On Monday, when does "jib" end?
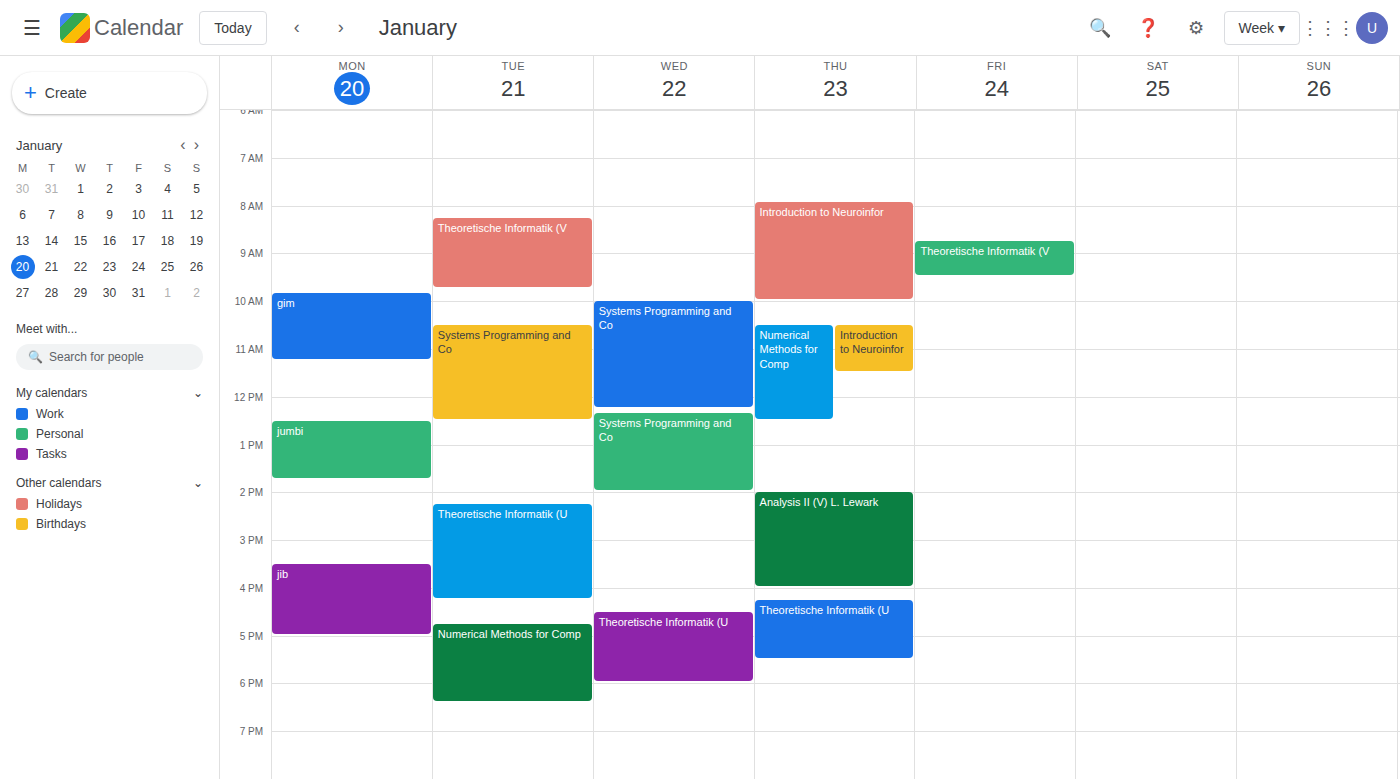
5:00 PM